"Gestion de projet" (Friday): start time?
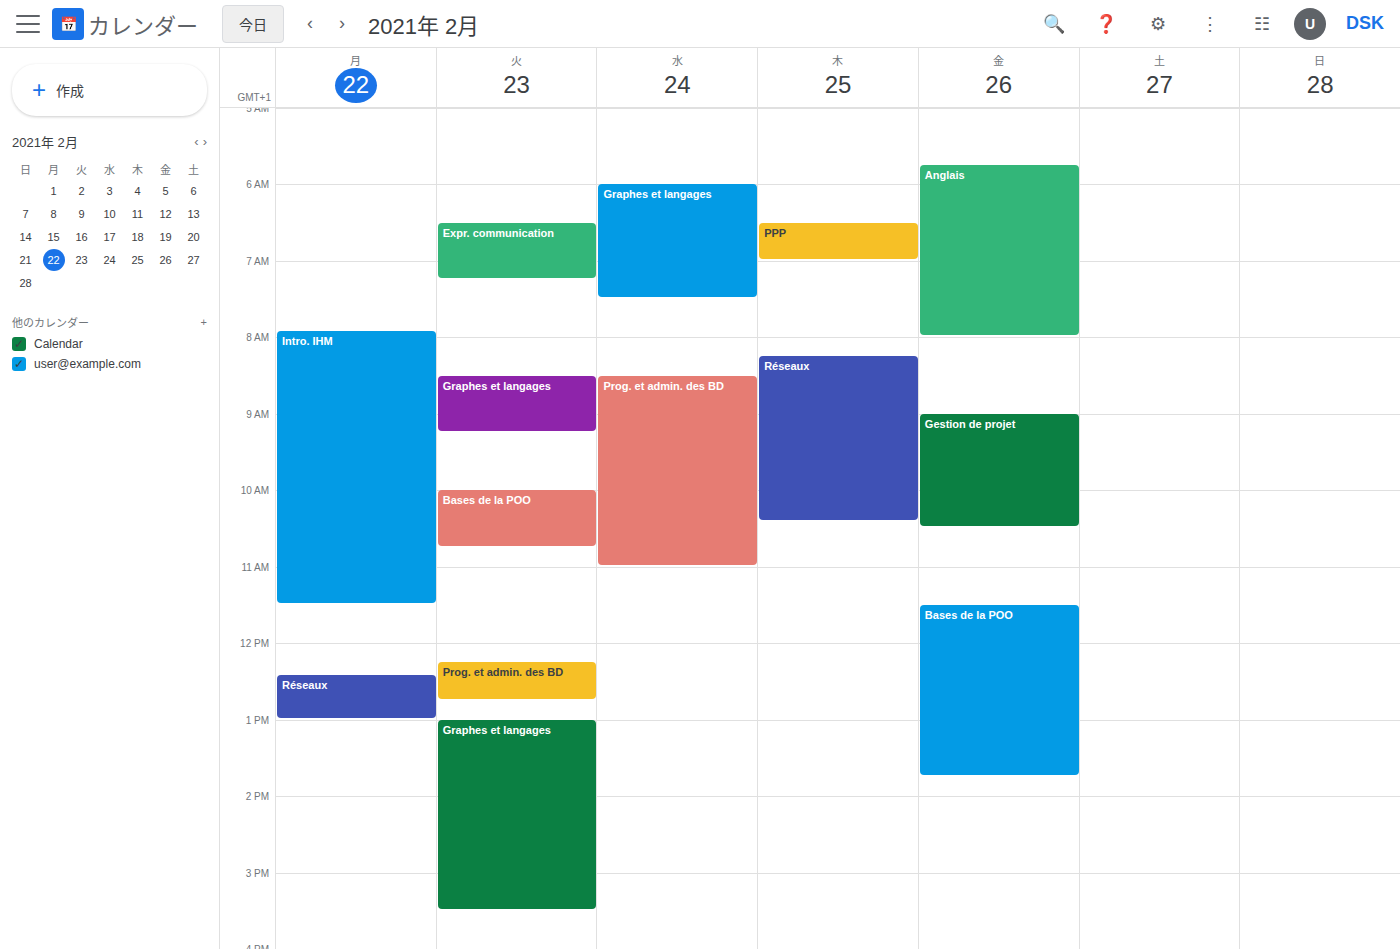
9:00 AM